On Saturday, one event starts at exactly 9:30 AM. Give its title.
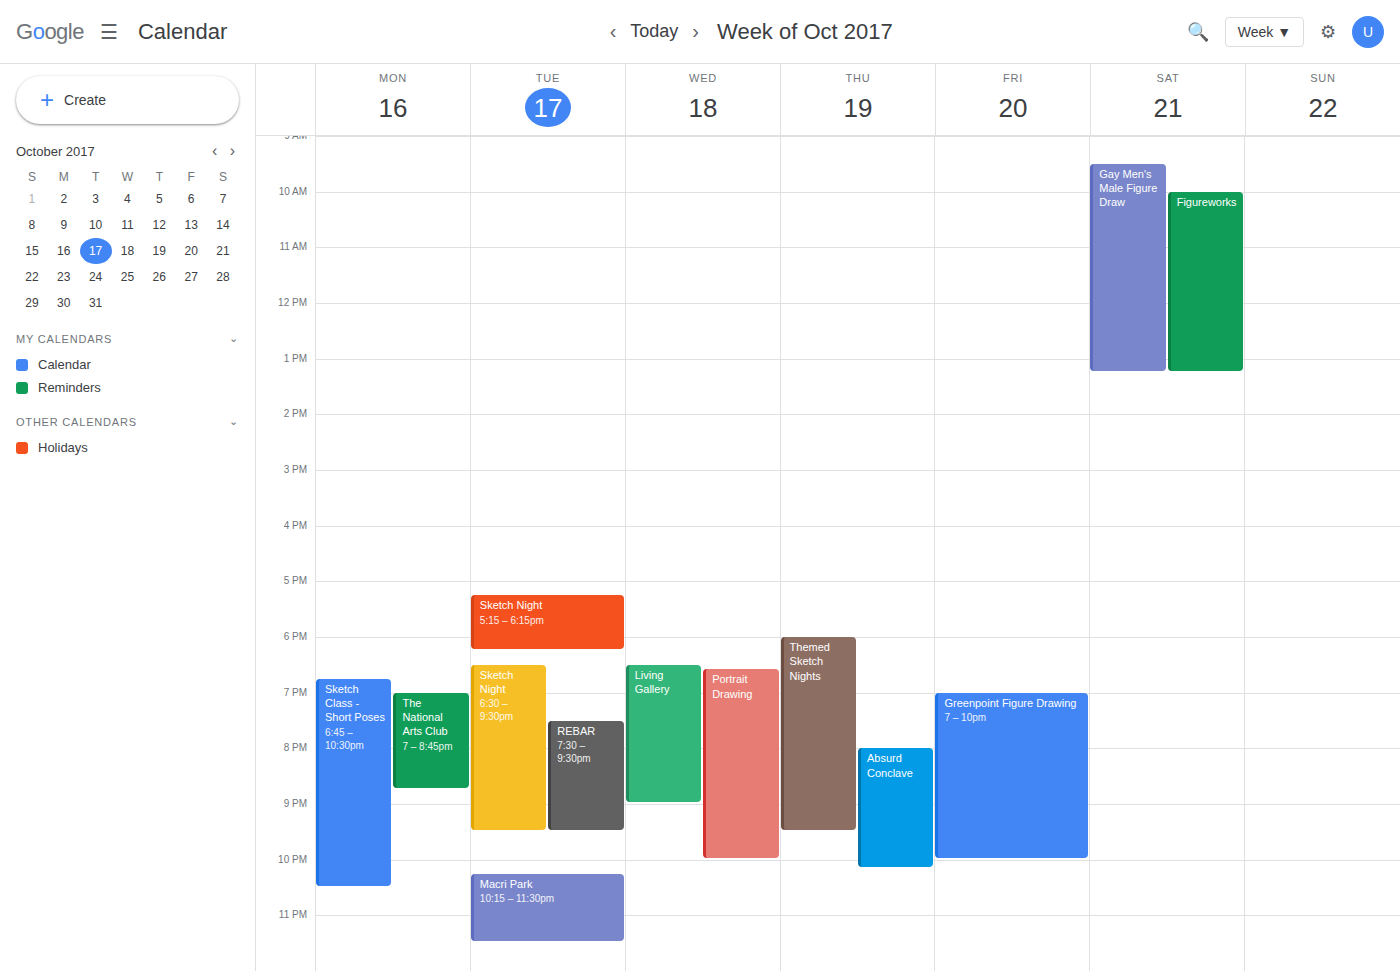
"Gay Men's Male Figure Draw"